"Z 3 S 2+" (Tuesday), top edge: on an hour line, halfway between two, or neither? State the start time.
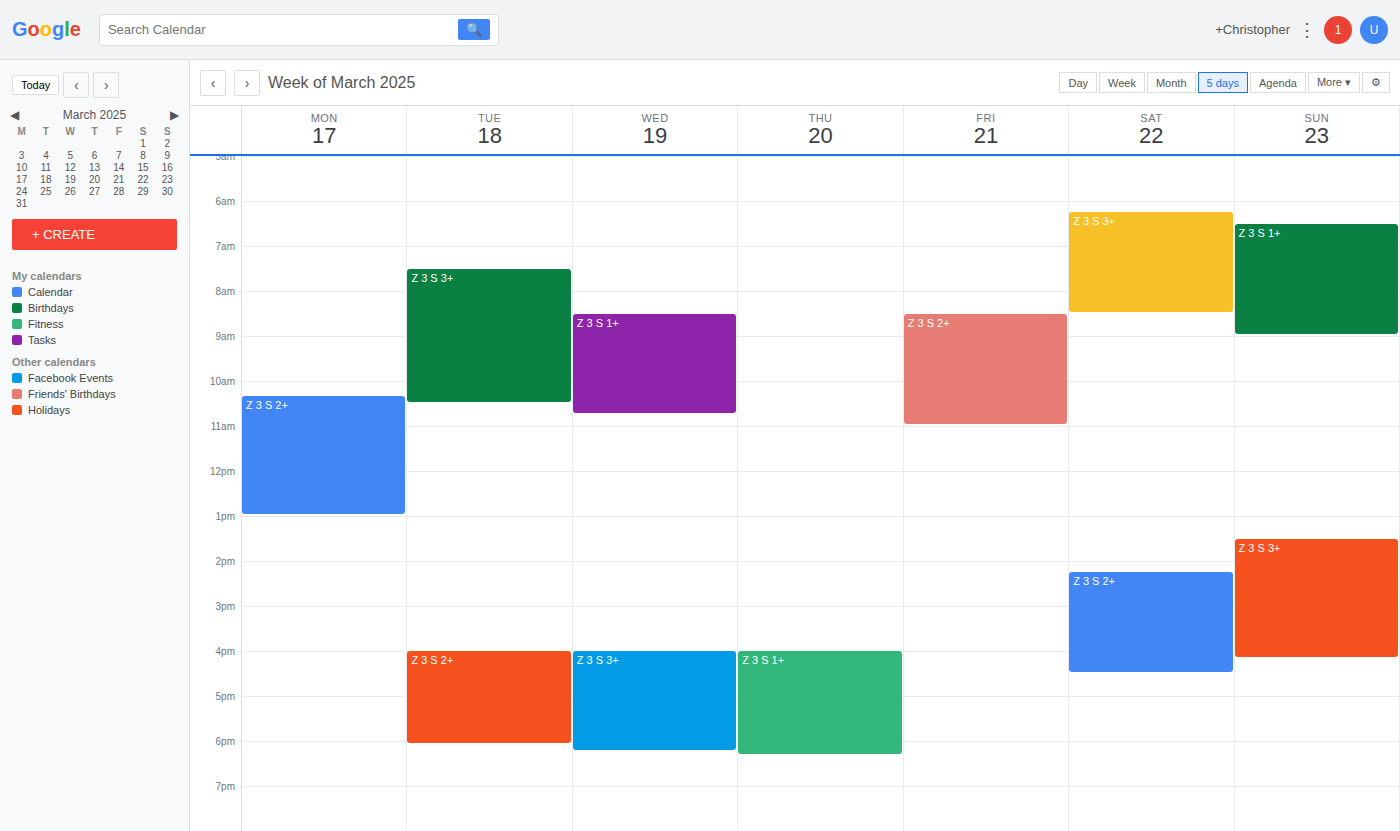
16:00 -- exactly on the 16:00 line.